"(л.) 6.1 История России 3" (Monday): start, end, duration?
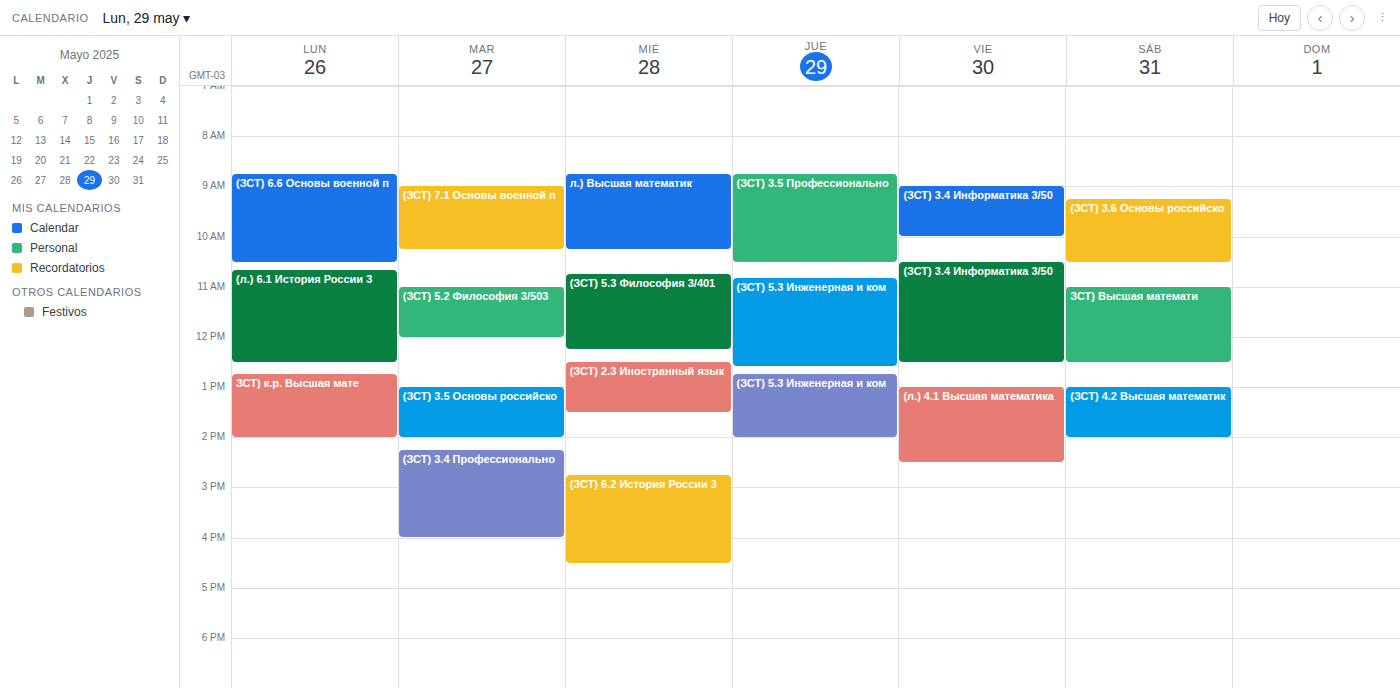
10:40 AM to 12:30 PM, 1 hour 50 minutes